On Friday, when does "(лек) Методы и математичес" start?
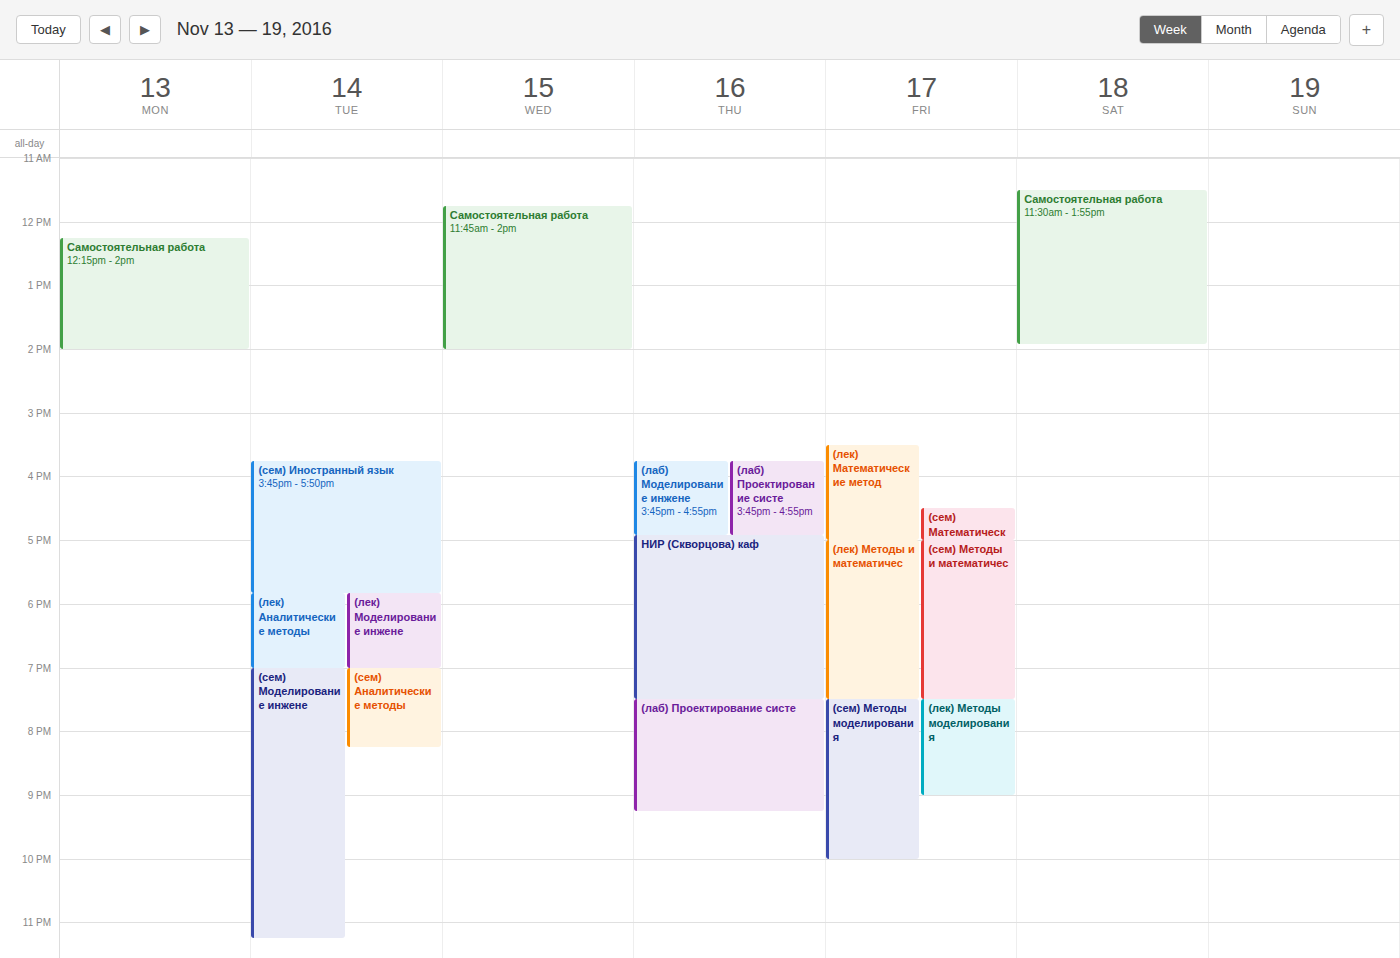
5:00 PM